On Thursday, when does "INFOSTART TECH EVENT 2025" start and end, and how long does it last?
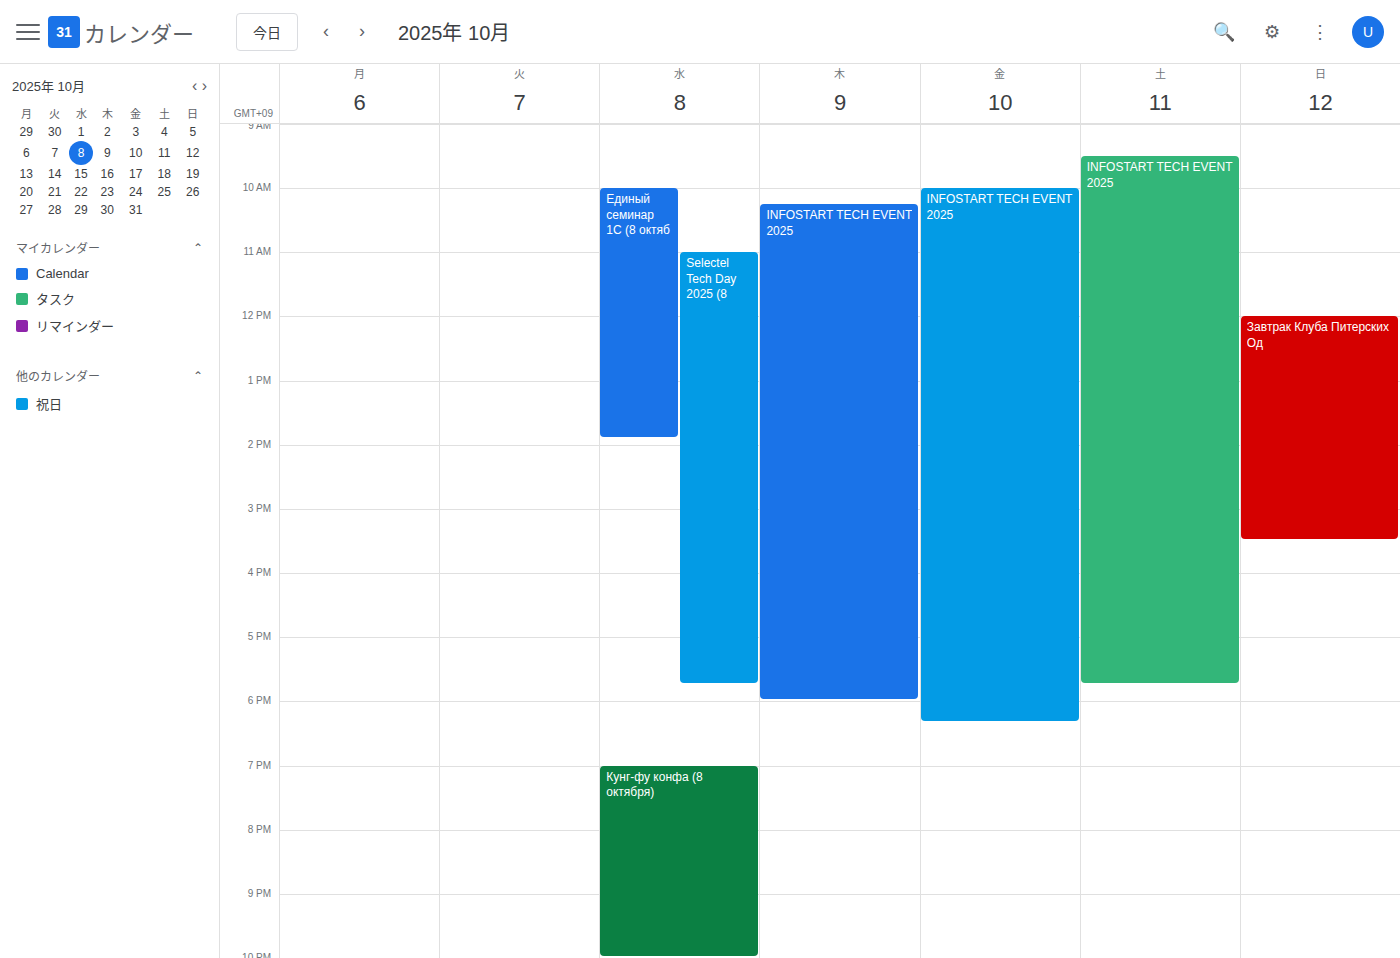
10:15 AM to 6:00 PM, 7 hours 45 minutes